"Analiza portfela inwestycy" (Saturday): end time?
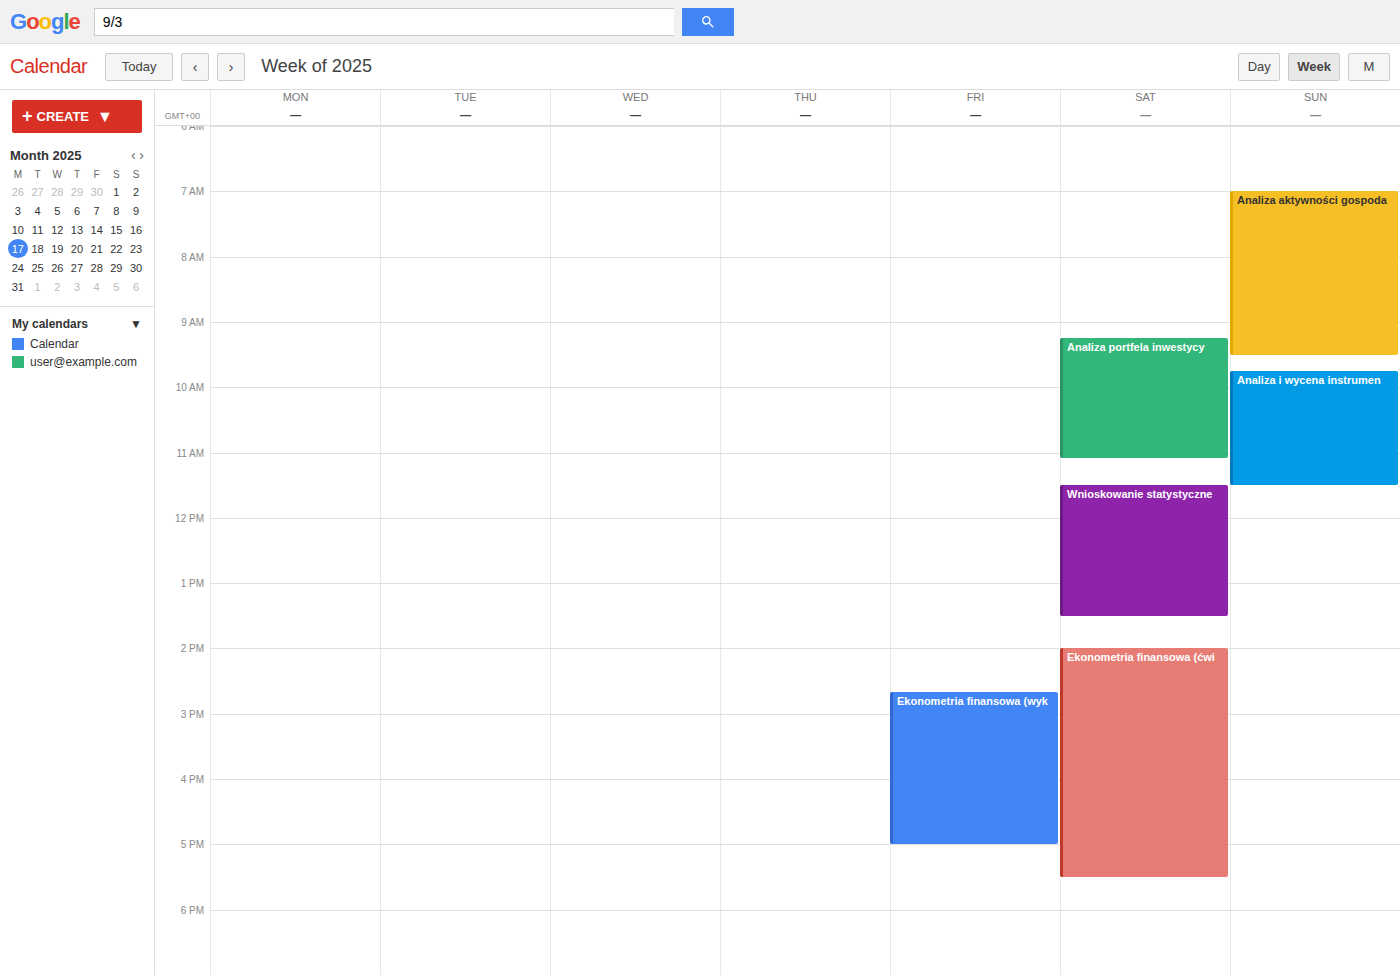
11:05 AM